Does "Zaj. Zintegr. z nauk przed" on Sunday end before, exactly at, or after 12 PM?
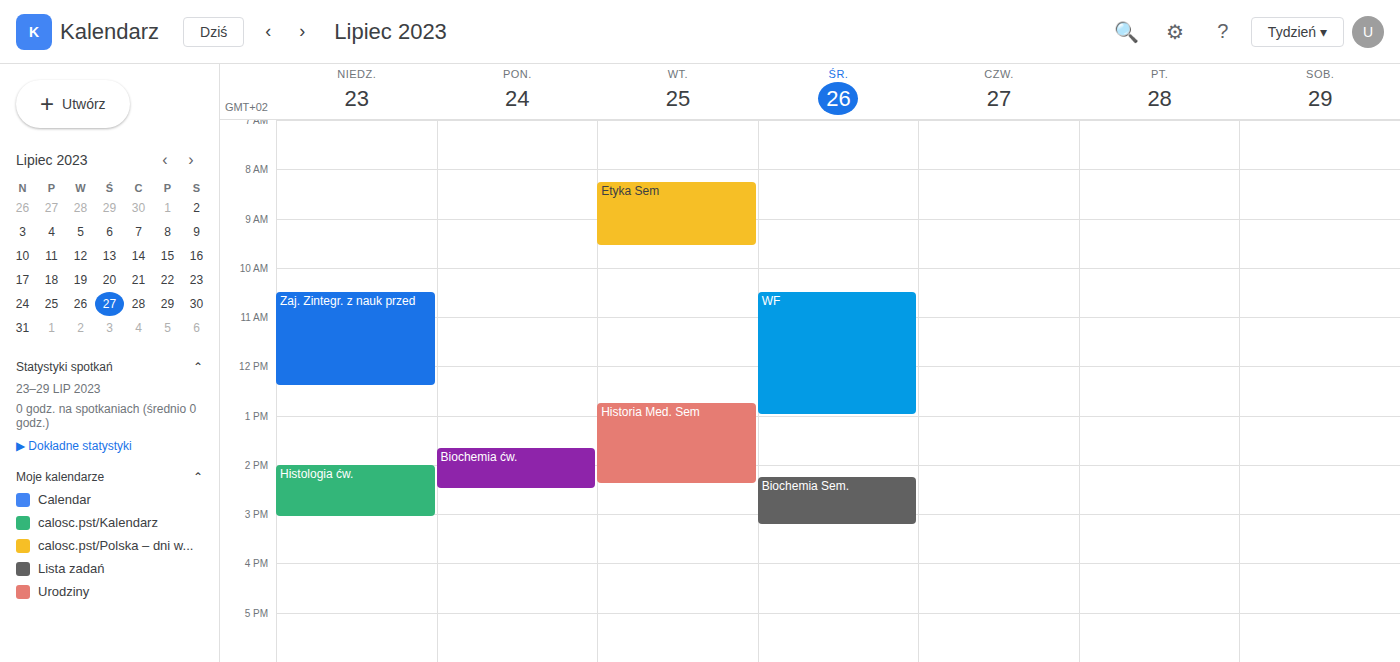
12:25 PM -- after 12 PM, 25 minutes below the 12 PM line.